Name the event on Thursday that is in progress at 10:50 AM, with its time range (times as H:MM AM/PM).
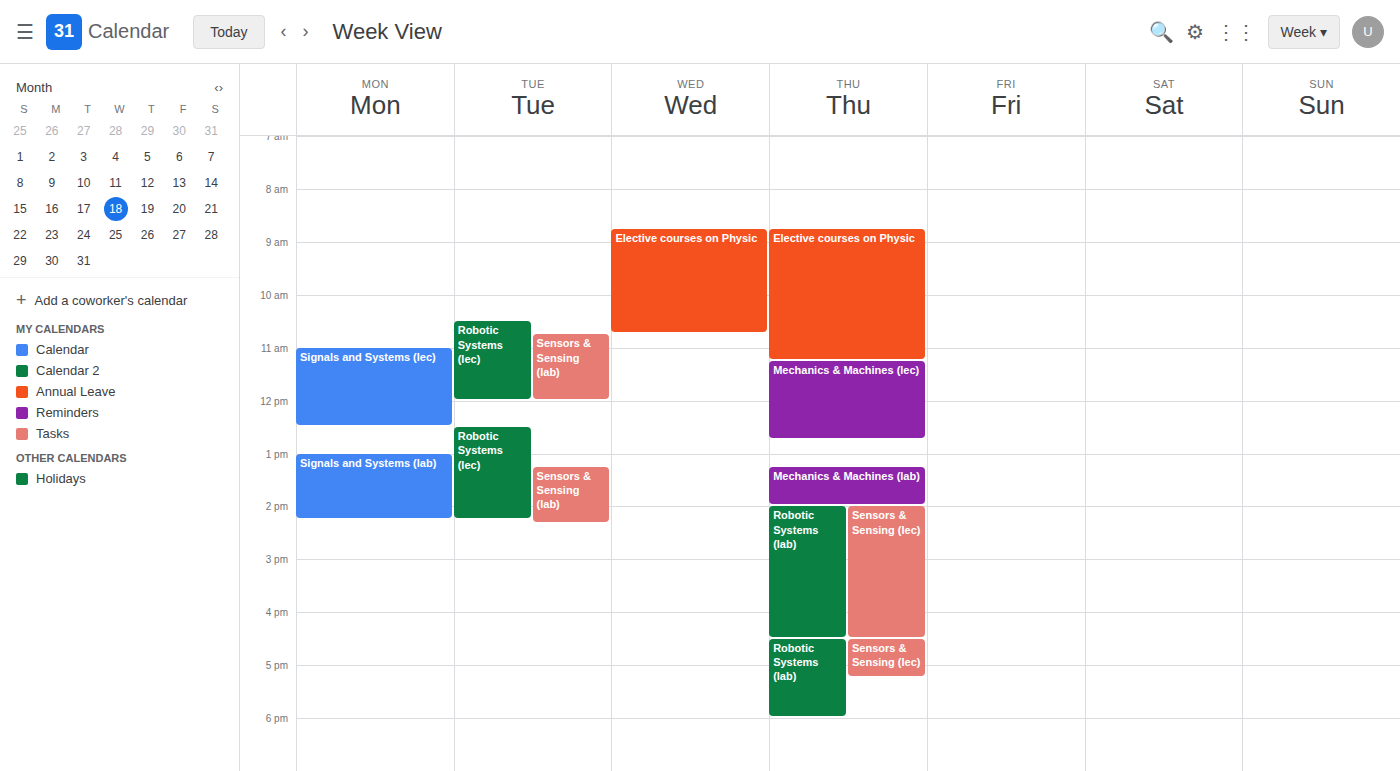
"Elective courses on Physic", 8:45 AM to 11:15 AM